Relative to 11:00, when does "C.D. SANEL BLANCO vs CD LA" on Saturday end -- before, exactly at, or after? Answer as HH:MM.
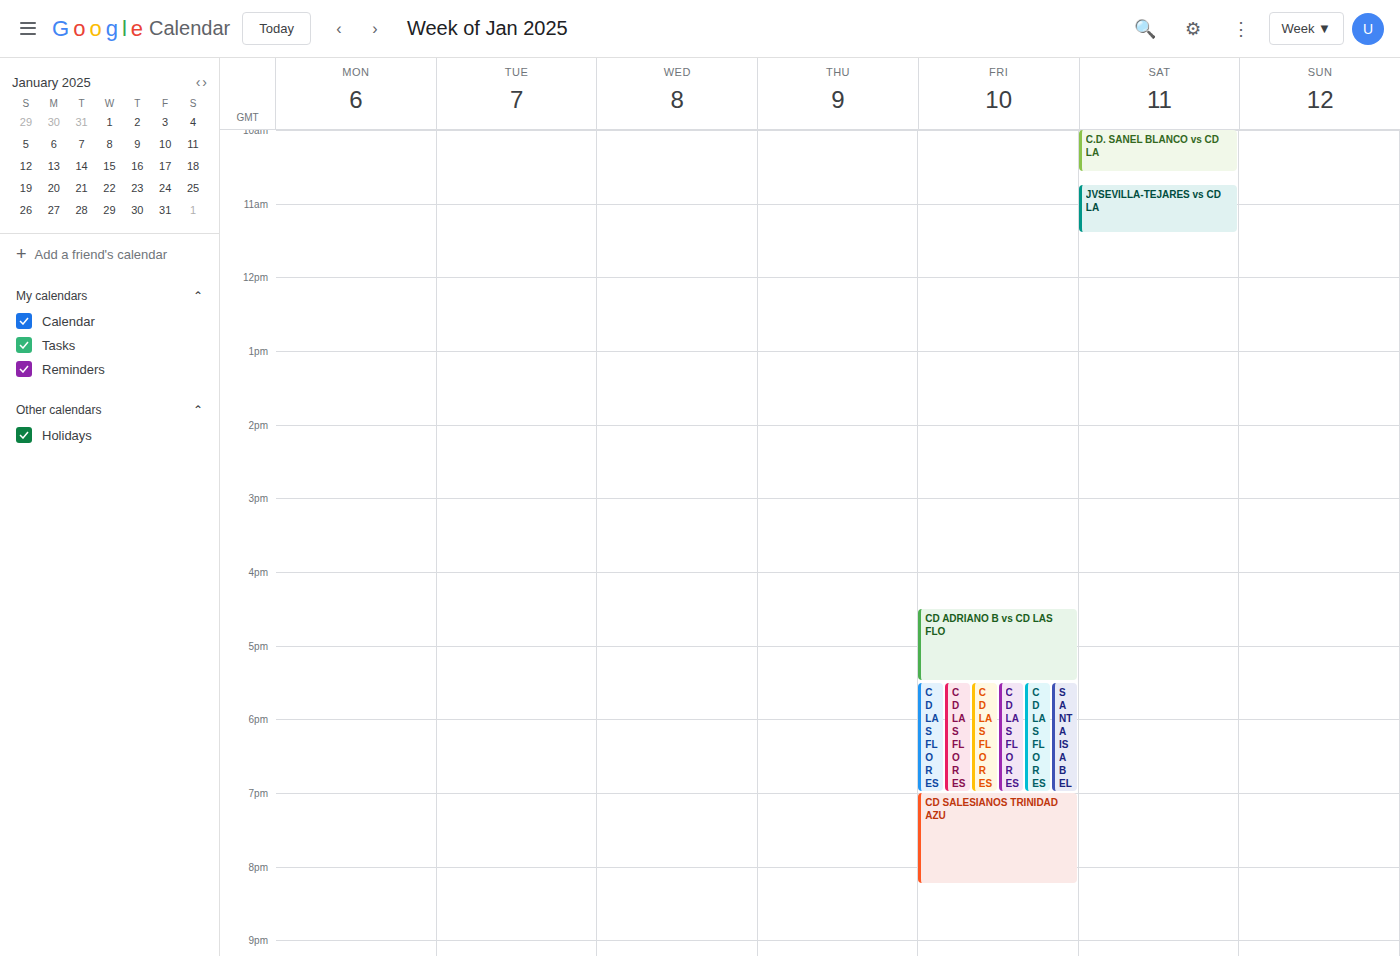
10:35 -- before 11:00, 25 minutes above the 11:00 line.